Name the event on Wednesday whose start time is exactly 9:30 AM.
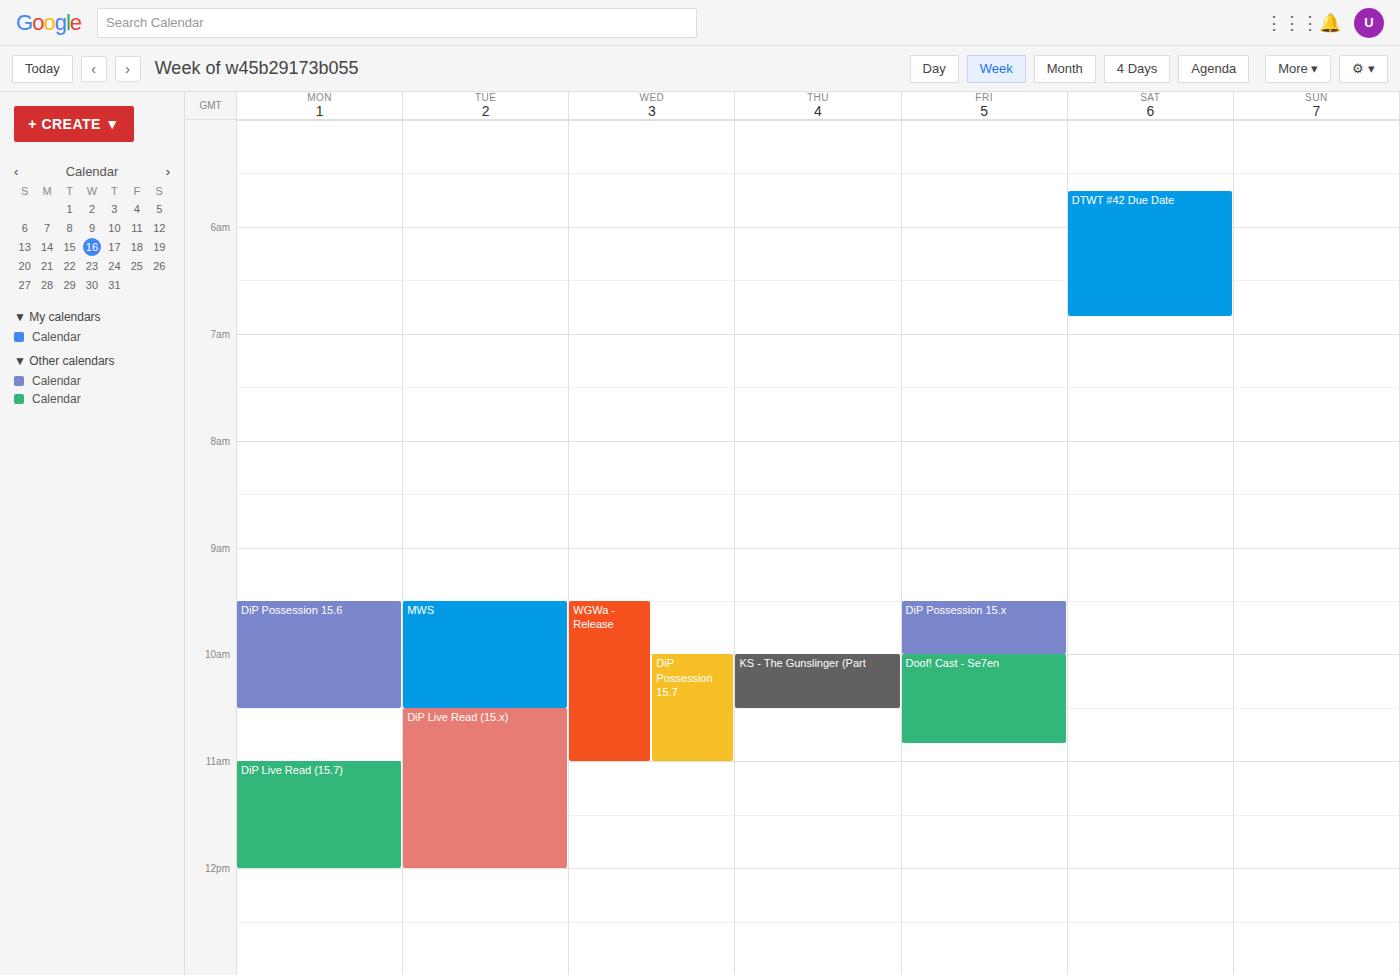
"WGWa - Release"